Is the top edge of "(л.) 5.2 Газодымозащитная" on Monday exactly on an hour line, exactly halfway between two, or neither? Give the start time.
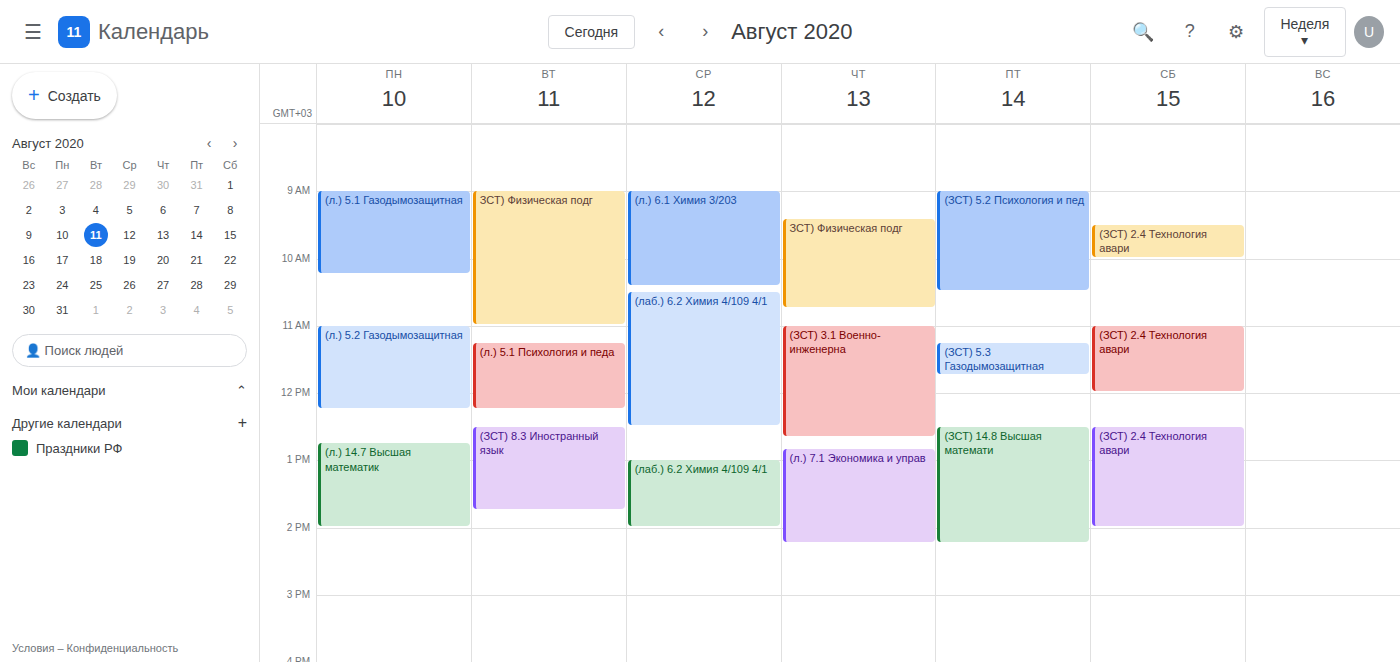
11:00 AM -- exactly on the 11 AM line.